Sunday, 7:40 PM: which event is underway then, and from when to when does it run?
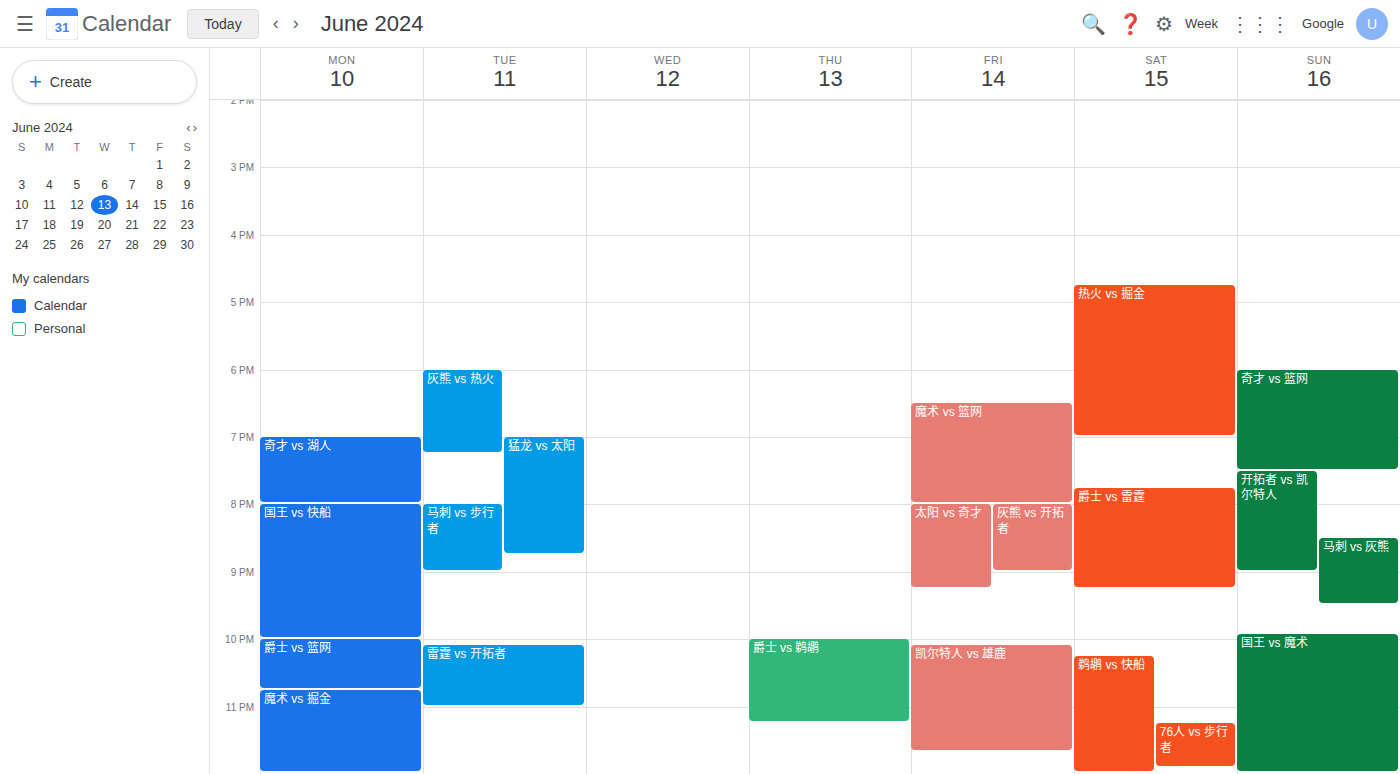
"开拓者 vs 凯尔特人", 7:30 PM to 9:00 PM